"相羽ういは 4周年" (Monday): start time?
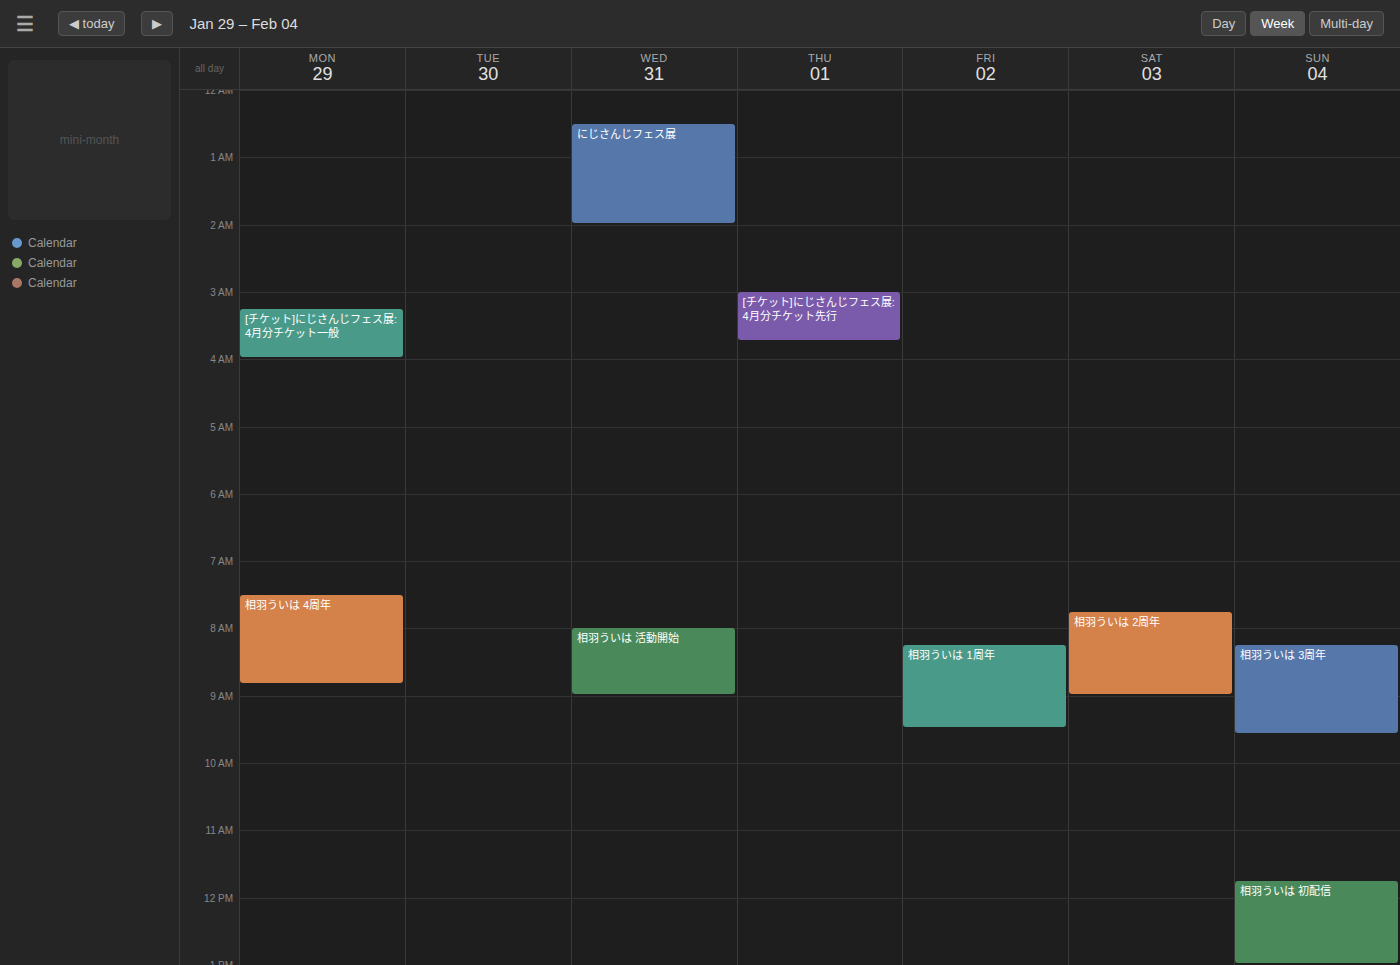
7:30 AM